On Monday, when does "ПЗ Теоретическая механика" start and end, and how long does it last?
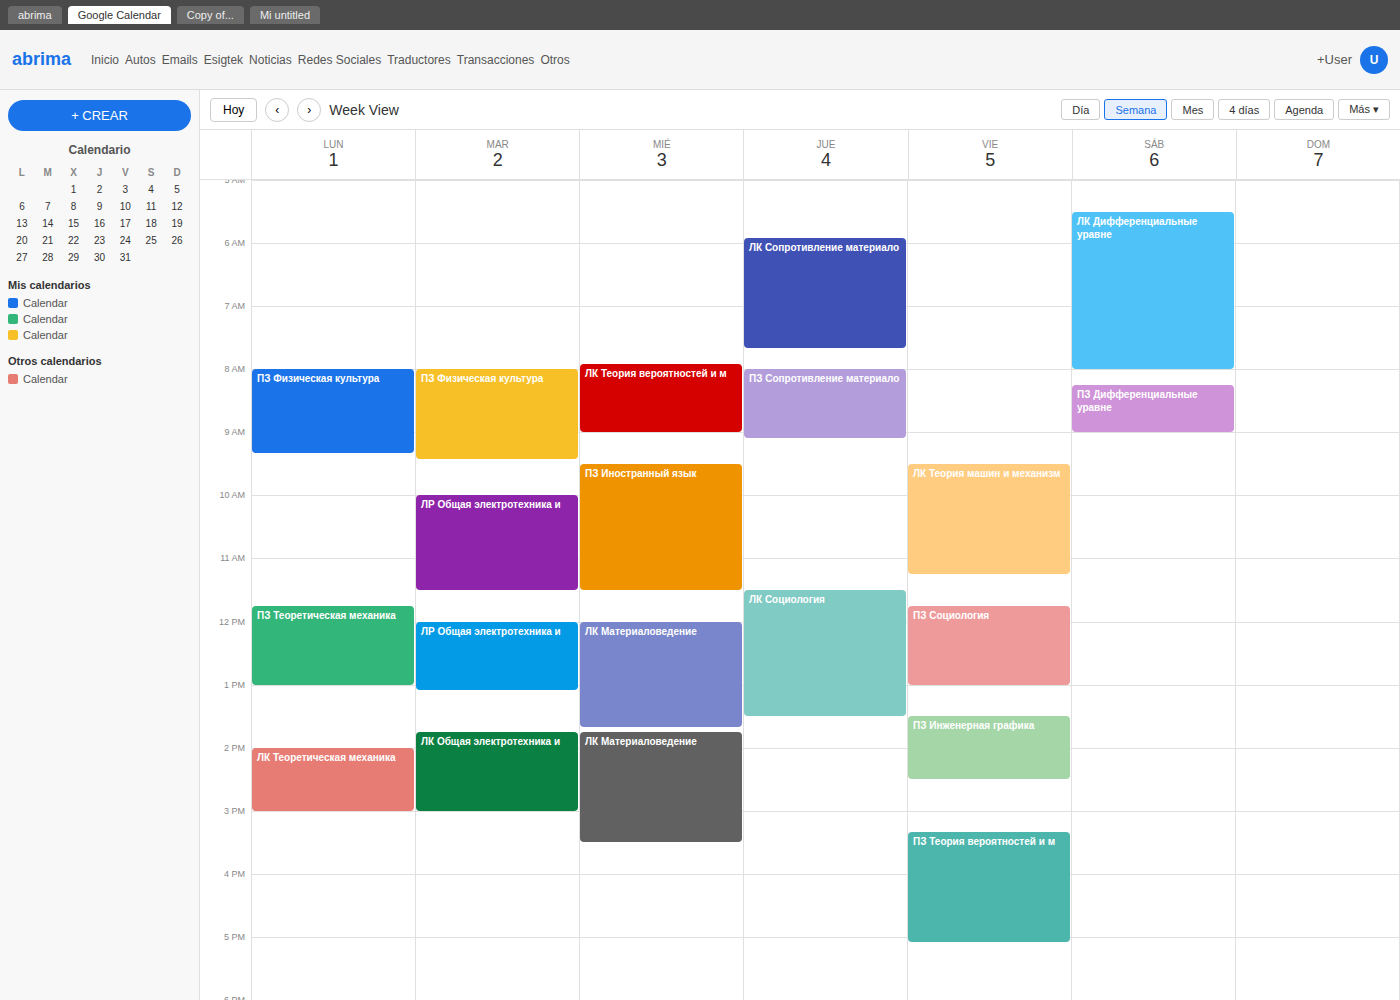
11:45 AM to 1:00 PM, 1 hour 15 minutes